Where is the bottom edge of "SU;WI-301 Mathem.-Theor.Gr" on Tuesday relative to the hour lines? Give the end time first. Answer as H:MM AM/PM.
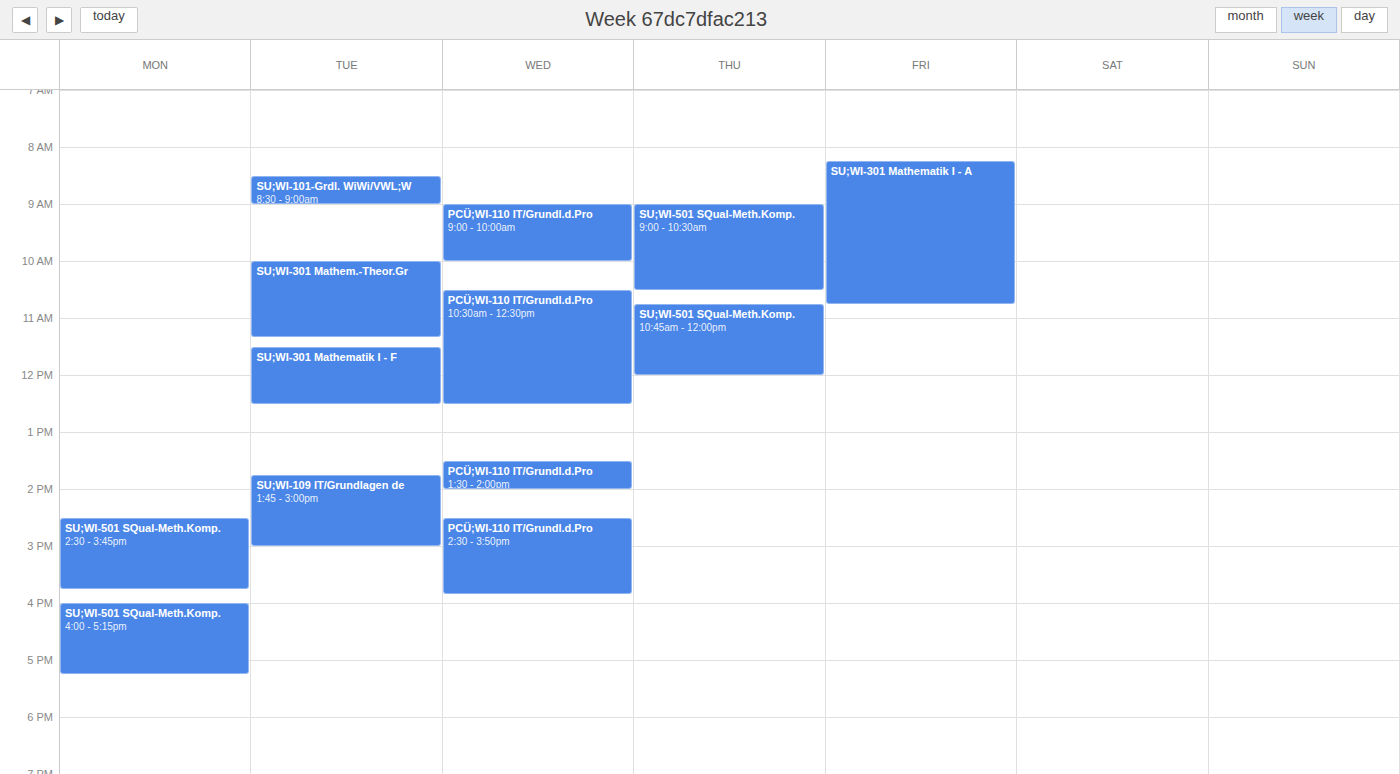
11:20 AM -- neither: 20 minutes below the 11 AM line and 40 minutes above the 12 PM line.